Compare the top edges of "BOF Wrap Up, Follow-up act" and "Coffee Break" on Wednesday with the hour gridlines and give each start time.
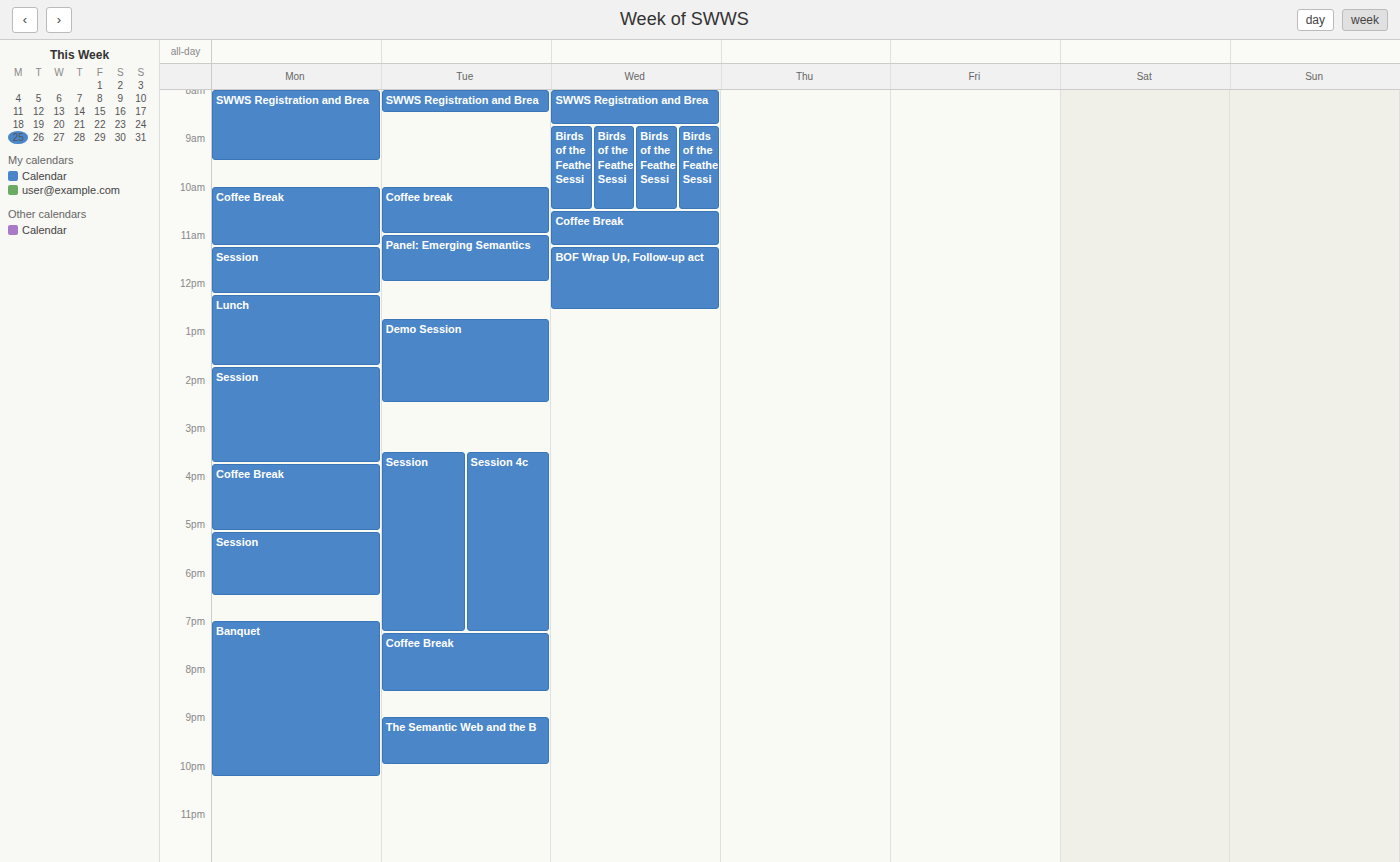
"BOF Wrap Up, Follow-up act": 11:15 AM, neither: a quarter of the way from the 11 AM line to the 12 PM line. "Coffee Break": 10:30 AM, halfway between the 10 AM and 11 AM lines.